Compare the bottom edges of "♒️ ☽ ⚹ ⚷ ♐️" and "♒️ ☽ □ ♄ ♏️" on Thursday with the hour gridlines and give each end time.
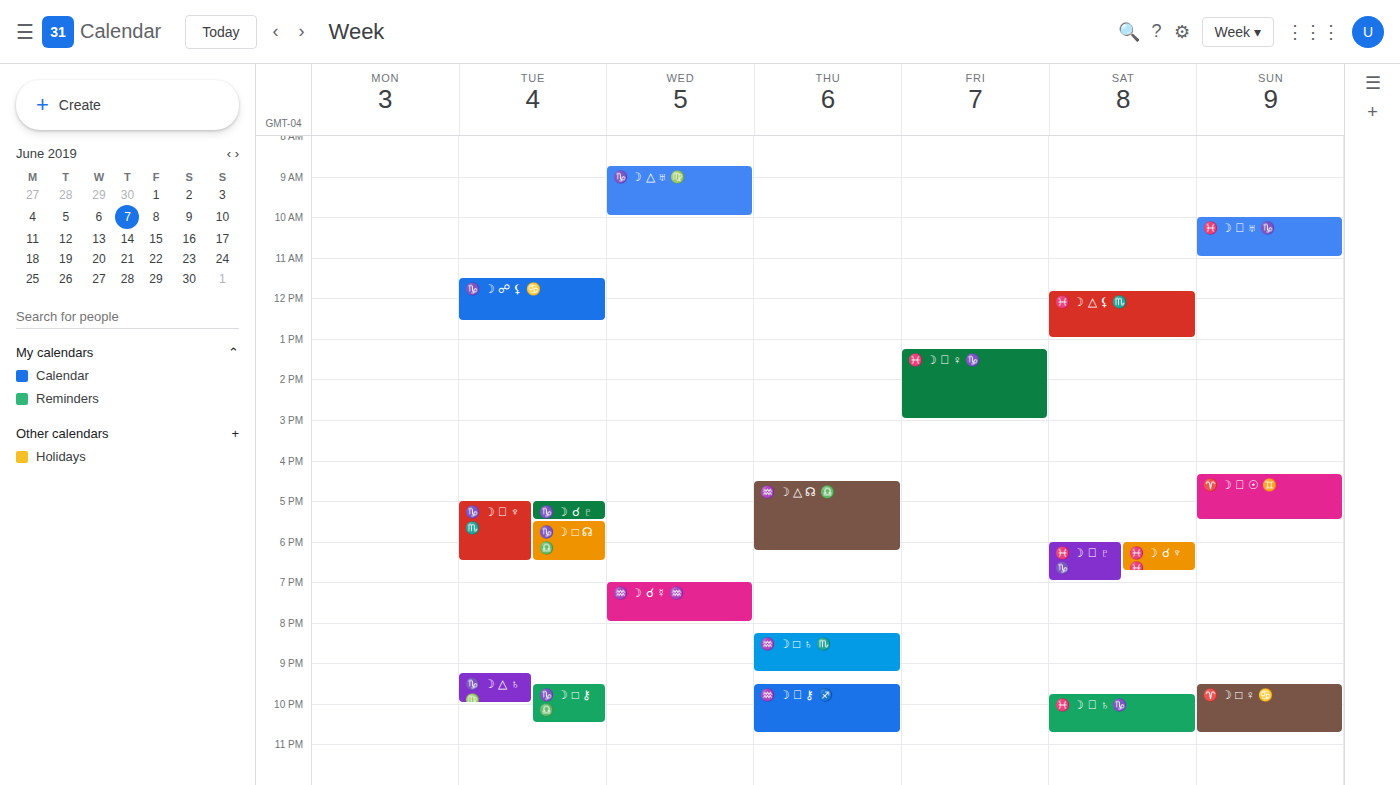
"♒️ ☽ ⚹ ⚷ ♐️": 10:45 PM, neither: three quarters of the way from the 10 PM line to the 11 PM line. "♒️ ☽ □ ♄ ♏️": 9:15 PM, neither: a quarter of the way from the 9 PM line to the 10 PM line.